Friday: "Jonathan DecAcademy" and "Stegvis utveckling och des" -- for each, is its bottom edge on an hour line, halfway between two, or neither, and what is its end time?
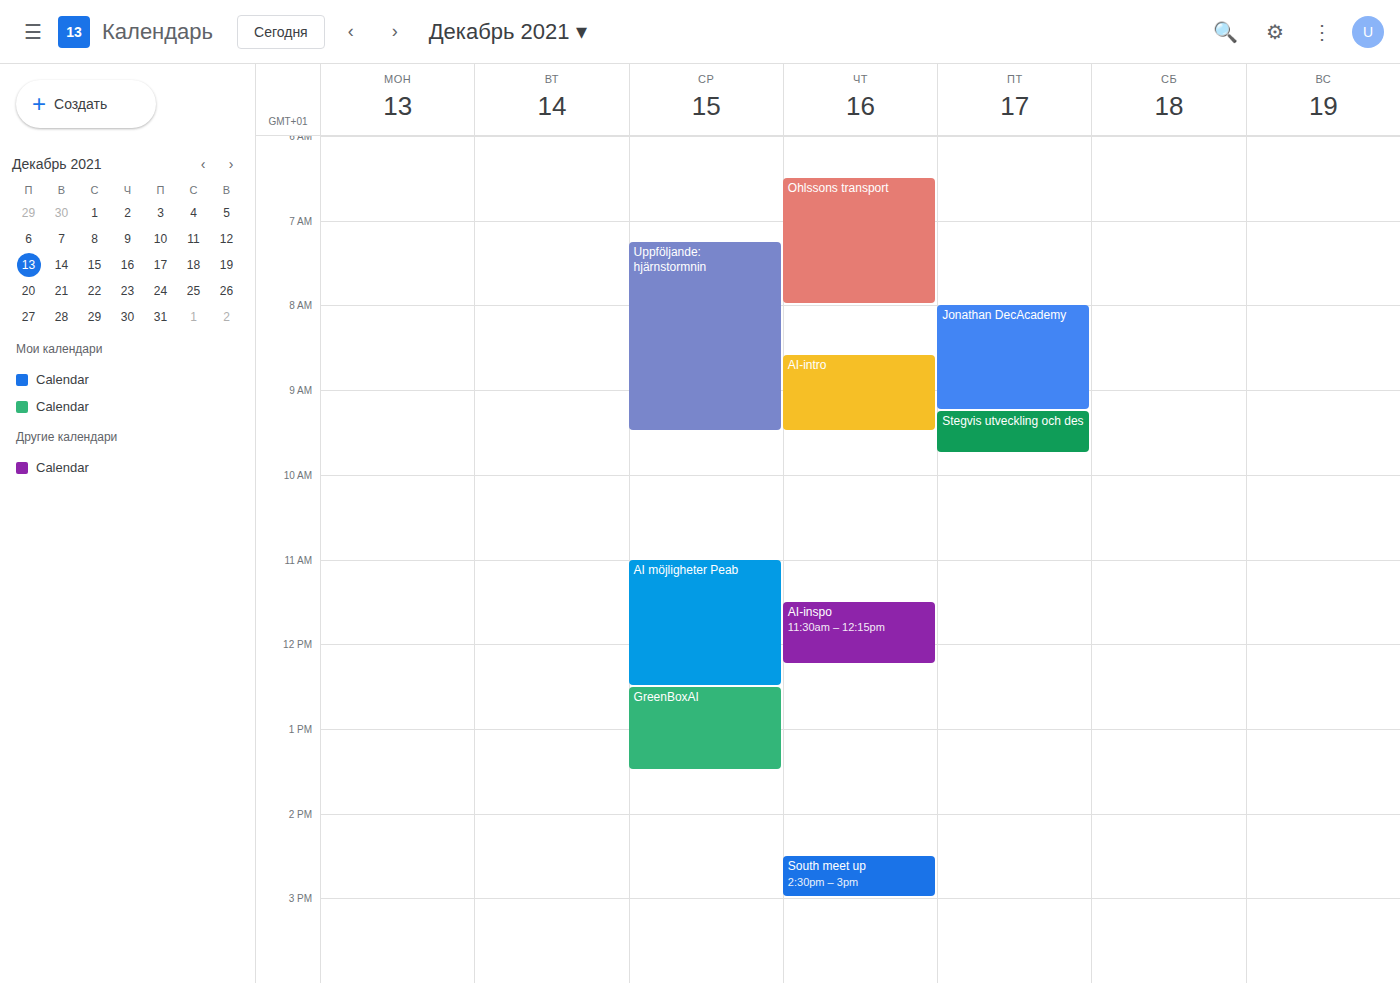
"Jonathan DecAcademy": 9:15 AM, neither: a quarter of the way from the 9 AM line to the 10 AM line. "Stegvis utveckling och des": 9:45 AM, neither: three quarters of the way from the 9 AM line to the 10 AM line.